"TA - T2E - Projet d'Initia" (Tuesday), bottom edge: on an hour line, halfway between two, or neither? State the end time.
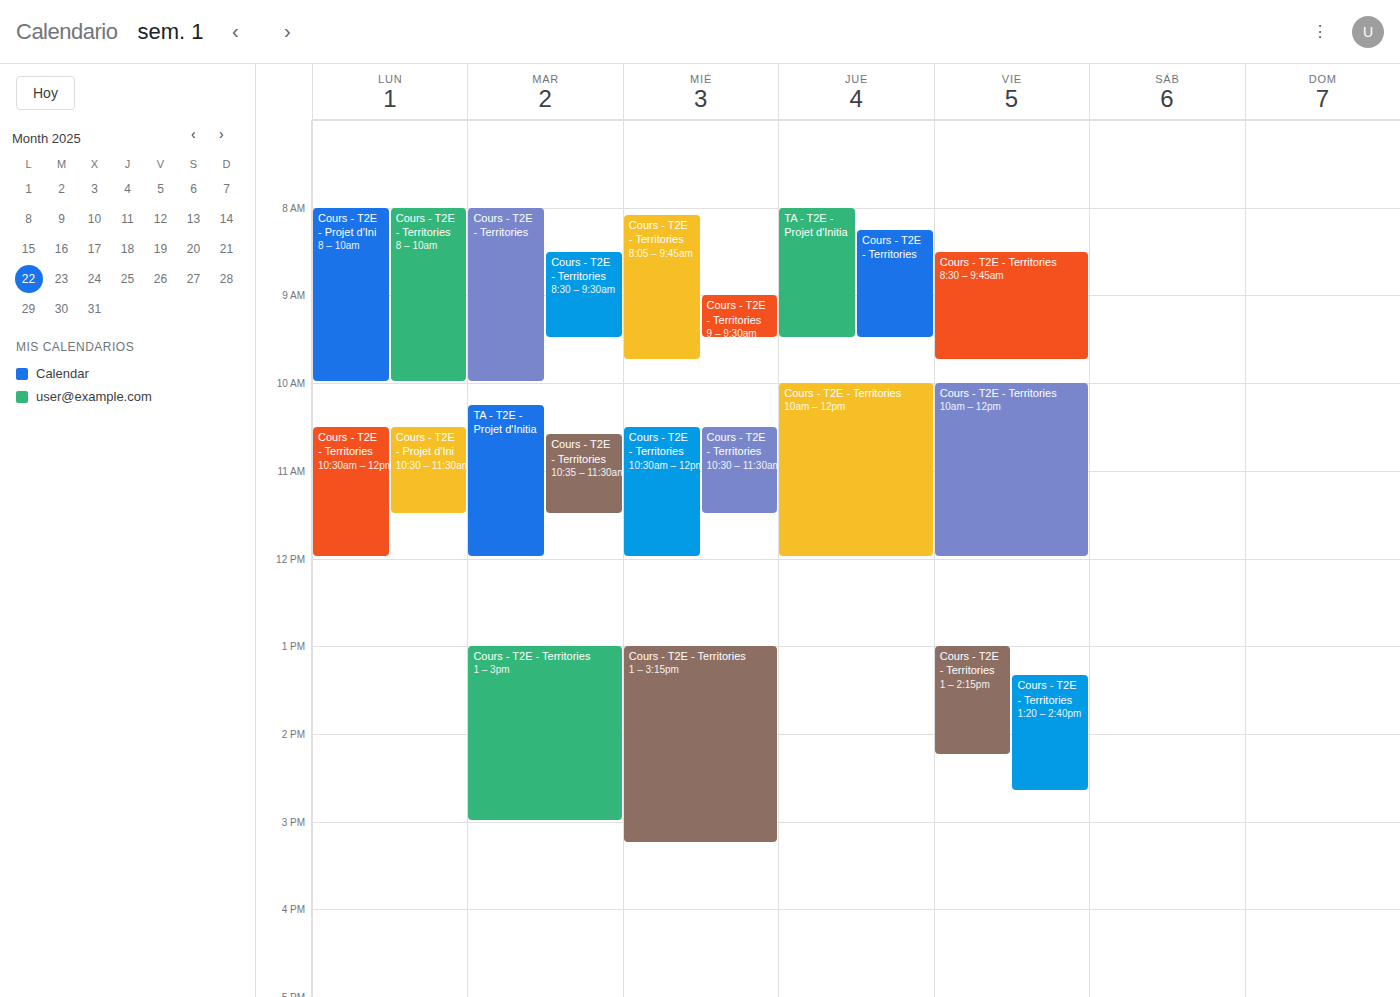
12:00 PM -- exactly on the 12 PM line.